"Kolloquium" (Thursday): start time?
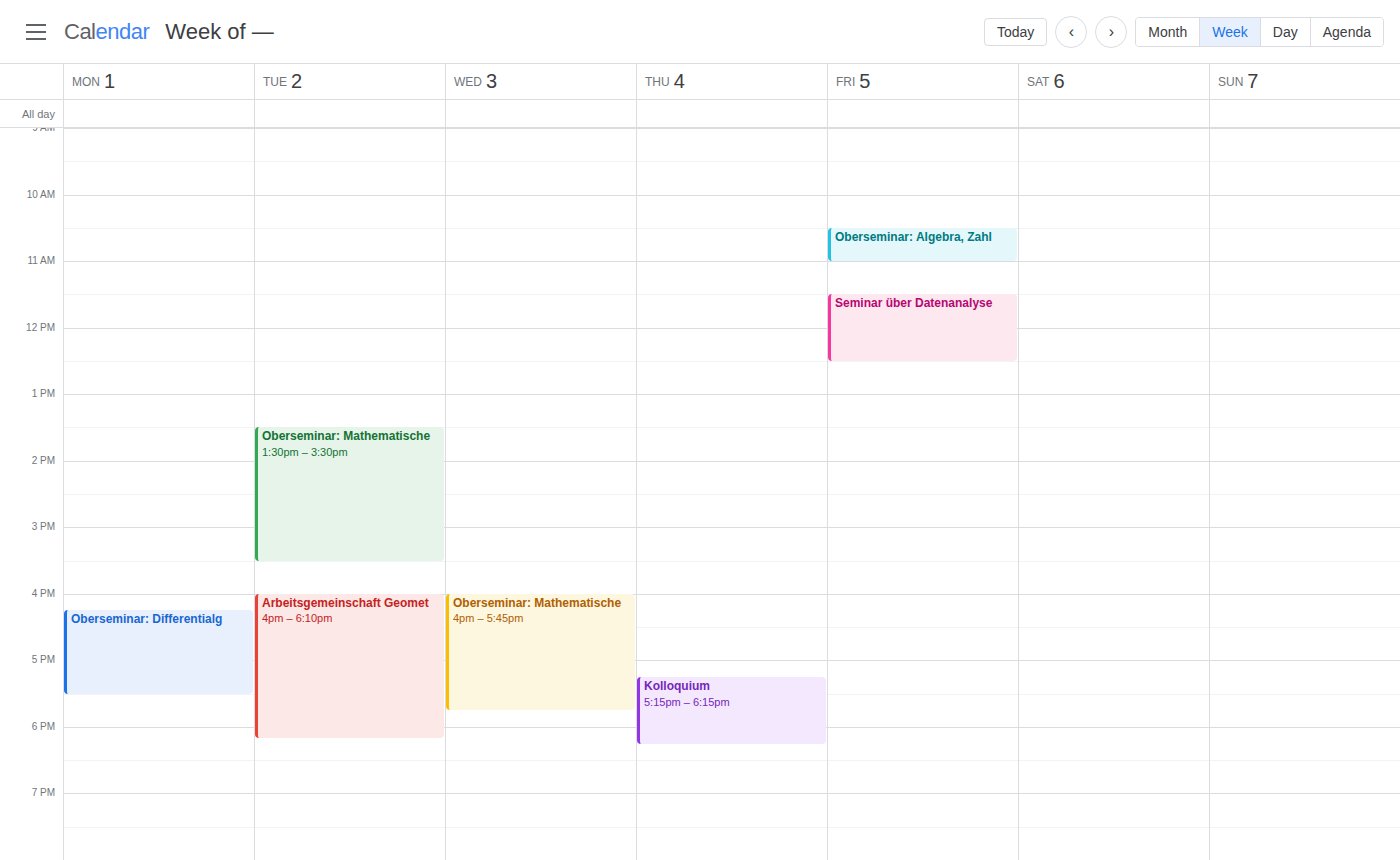
5:15 PM